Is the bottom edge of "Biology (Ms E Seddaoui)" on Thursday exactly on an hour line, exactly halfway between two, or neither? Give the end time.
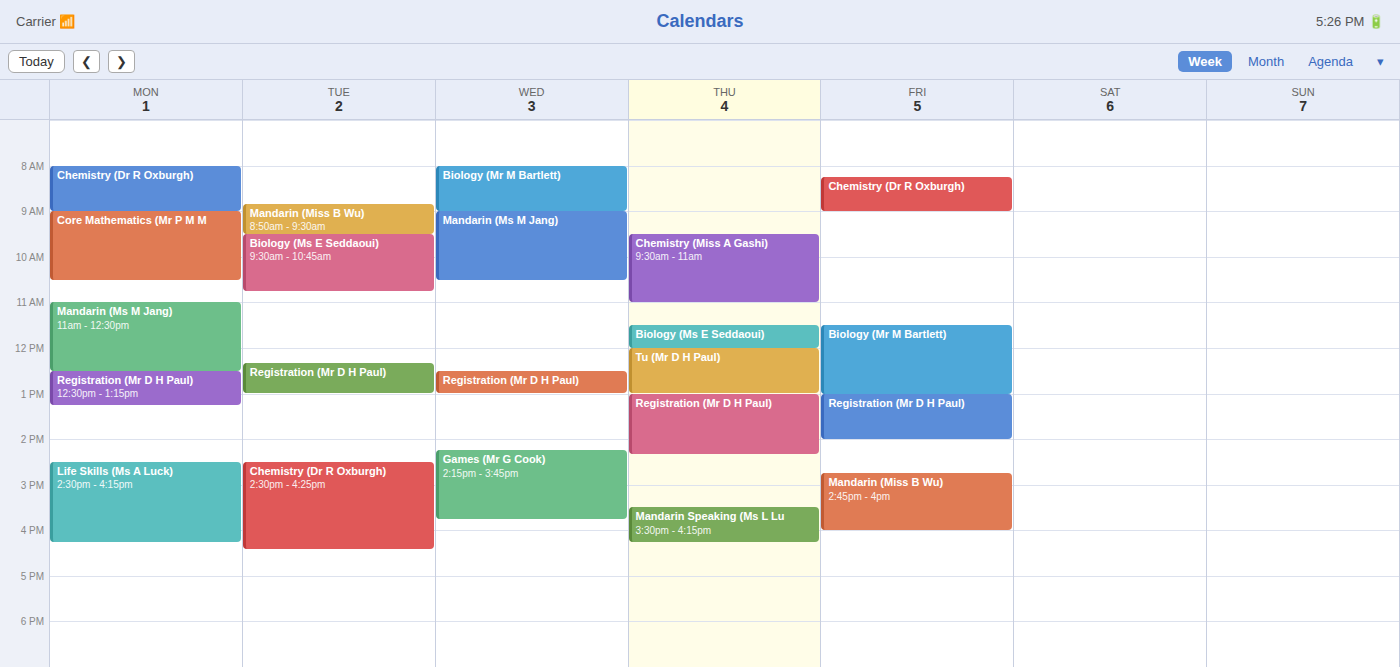
12:00 PM -- exactly on the 12 PM line.